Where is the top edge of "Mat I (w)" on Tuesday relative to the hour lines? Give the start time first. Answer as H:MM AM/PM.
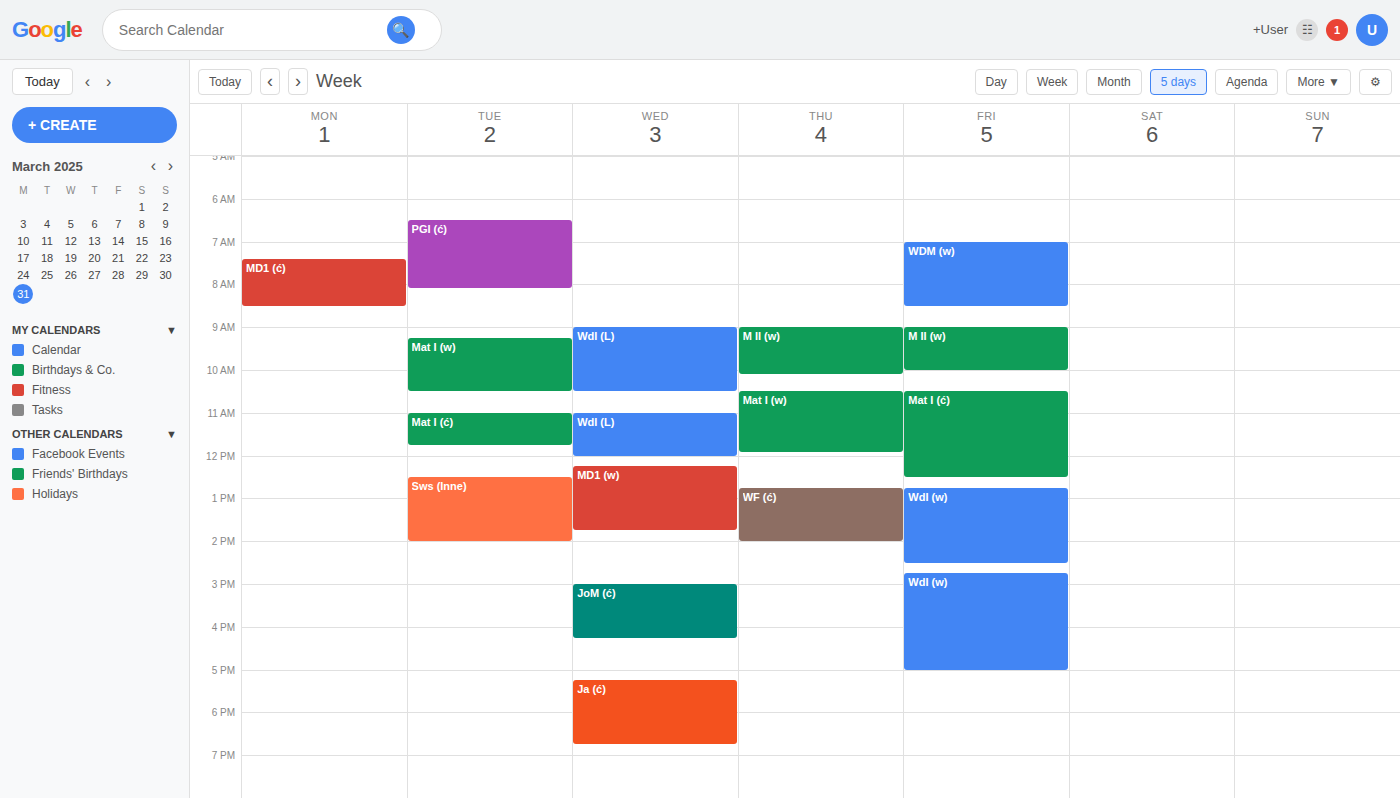
9:15 AM -- neither: a quarter of the way from the 9 AM line to the 10 AM line.